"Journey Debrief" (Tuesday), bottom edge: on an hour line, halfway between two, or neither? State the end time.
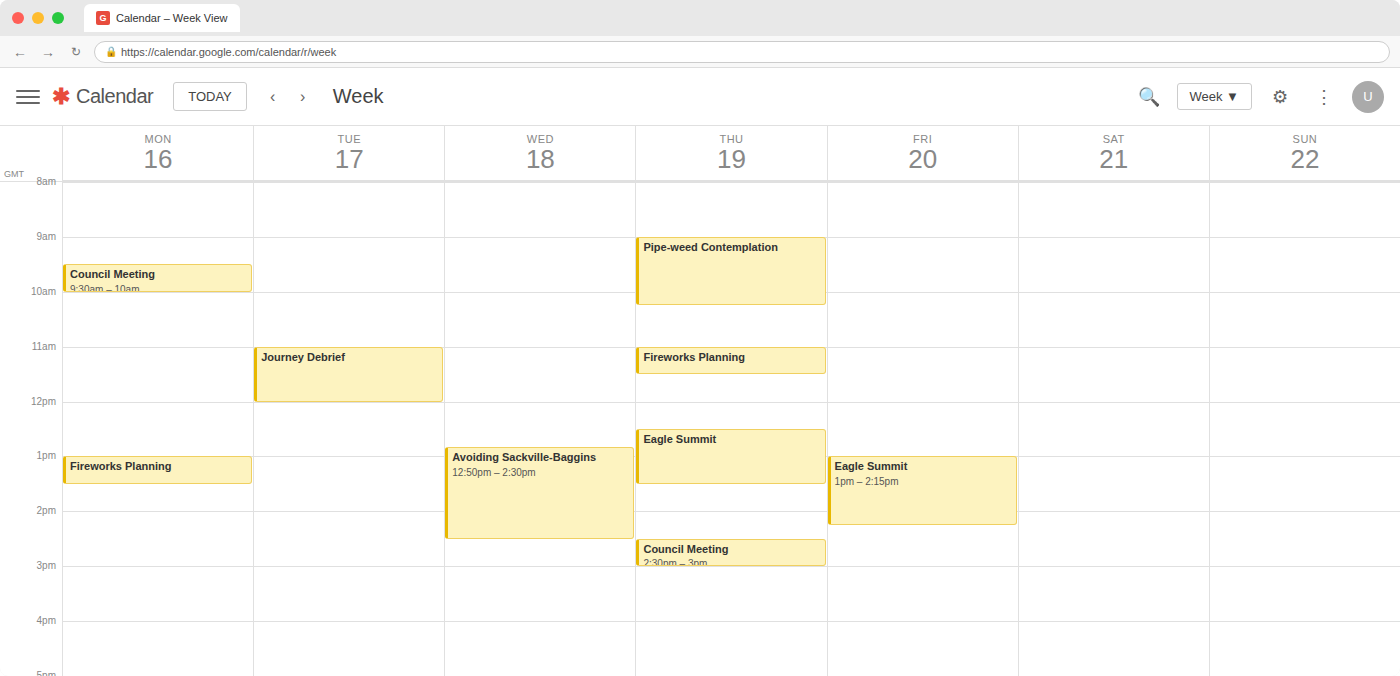
12:00 PM -- exactly on the 12 PM line.